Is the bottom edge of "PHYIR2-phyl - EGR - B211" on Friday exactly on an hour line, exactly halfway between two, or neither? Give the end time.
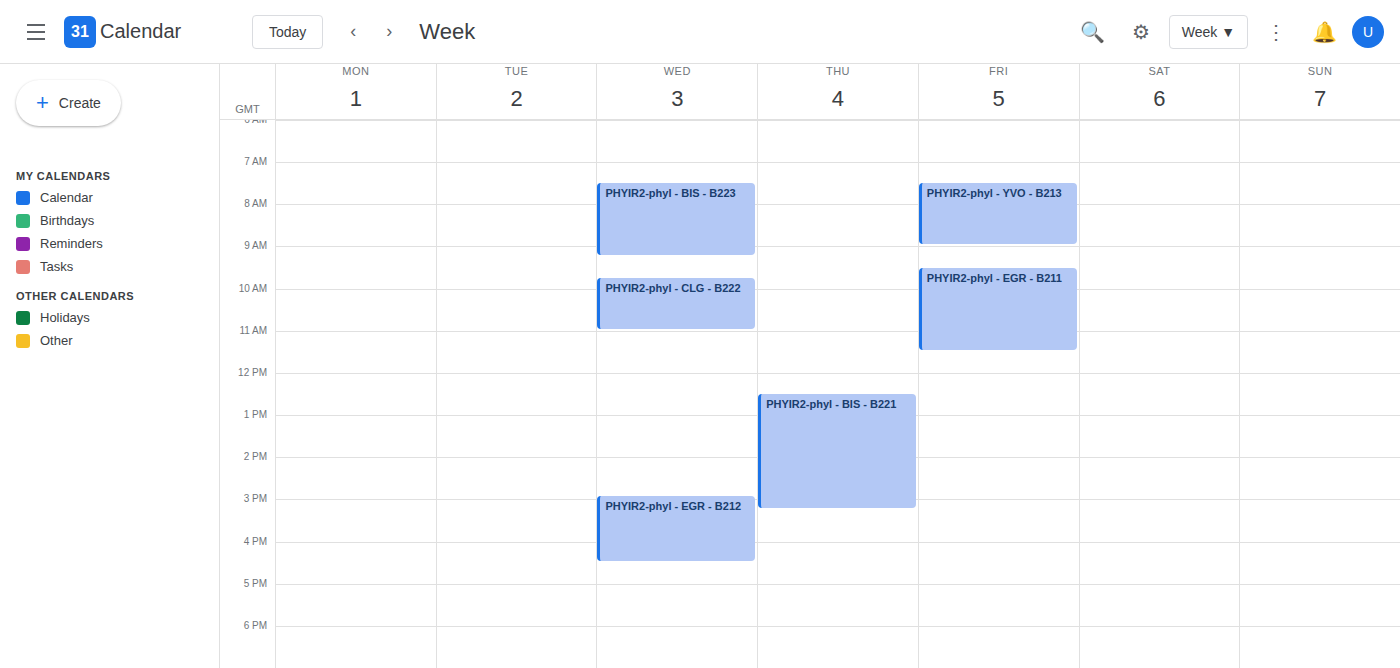
11:30 AM -- halfway between the 11 AM and 12 PM lines.